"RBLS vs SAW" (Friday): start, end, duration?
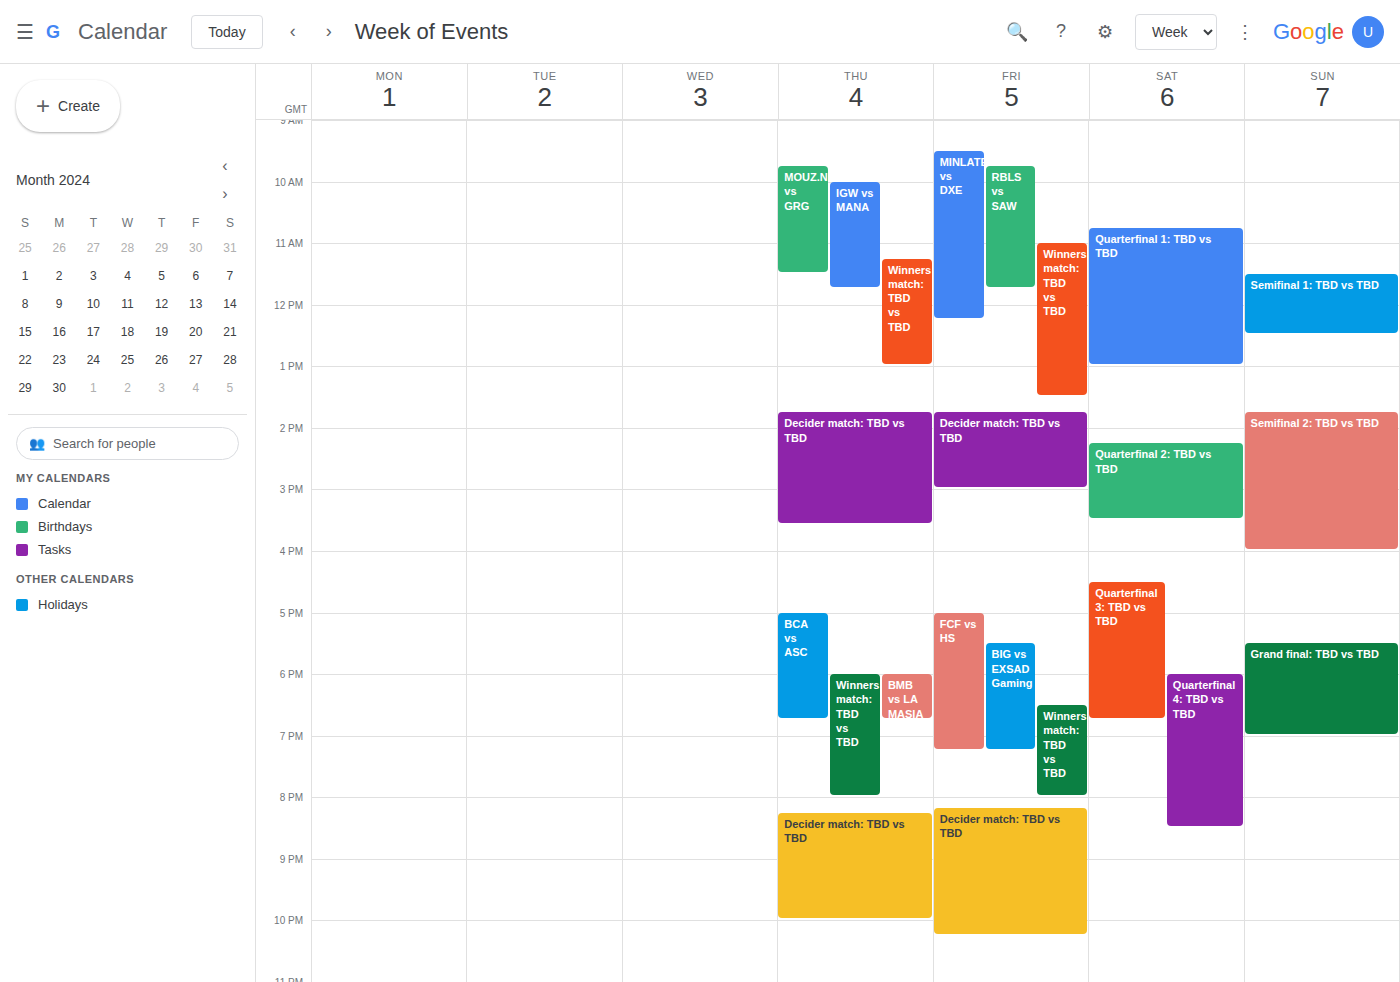
9:45 AM to 11:45 AM, 2 hours